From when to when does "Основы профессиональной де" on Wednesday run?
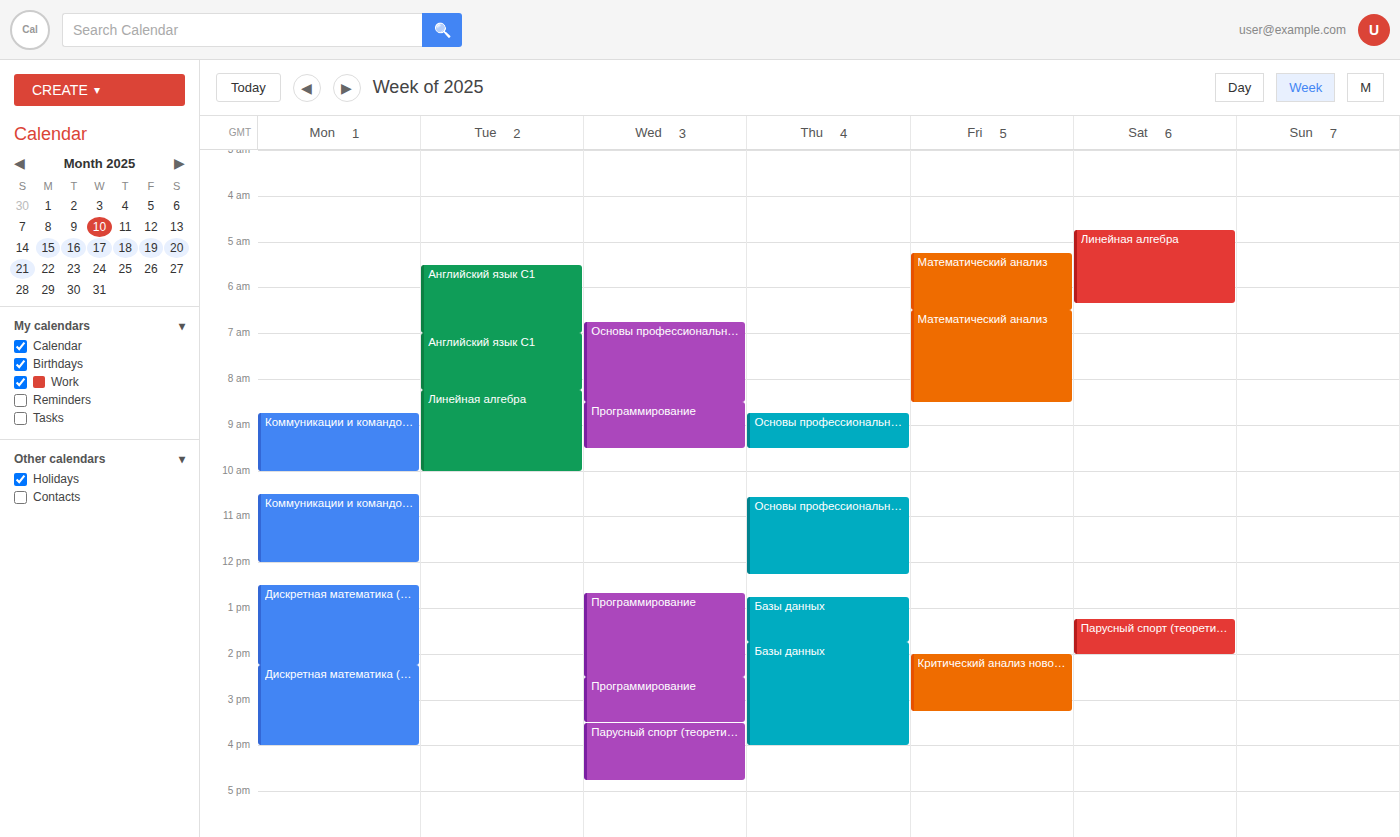
6:45 AM to 8:30 AM